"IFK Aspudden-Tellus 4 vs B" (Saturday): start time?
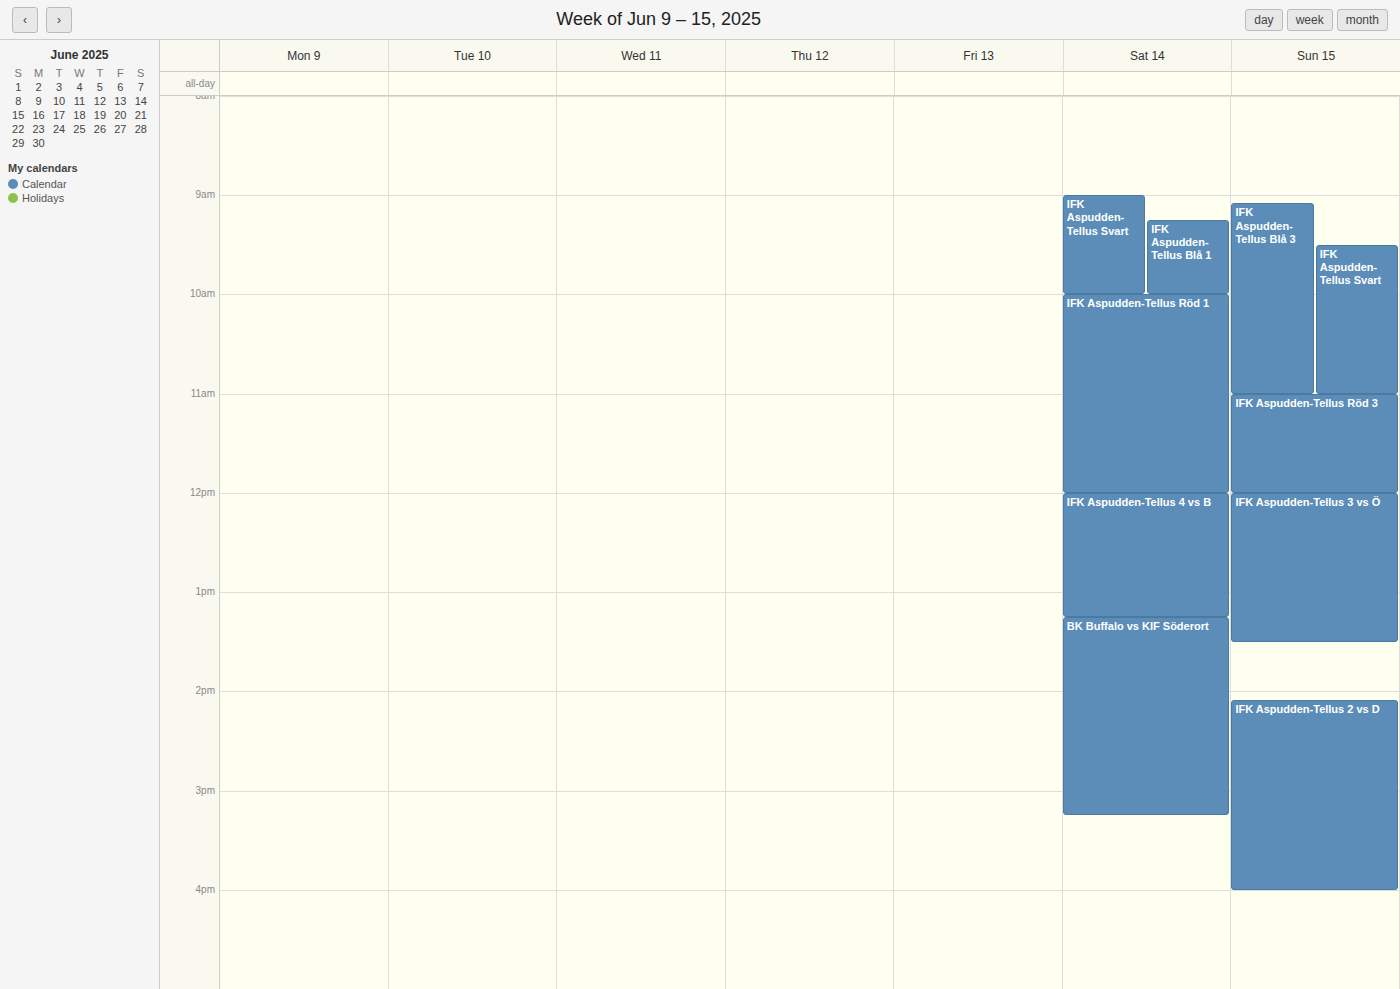
12:00 PM